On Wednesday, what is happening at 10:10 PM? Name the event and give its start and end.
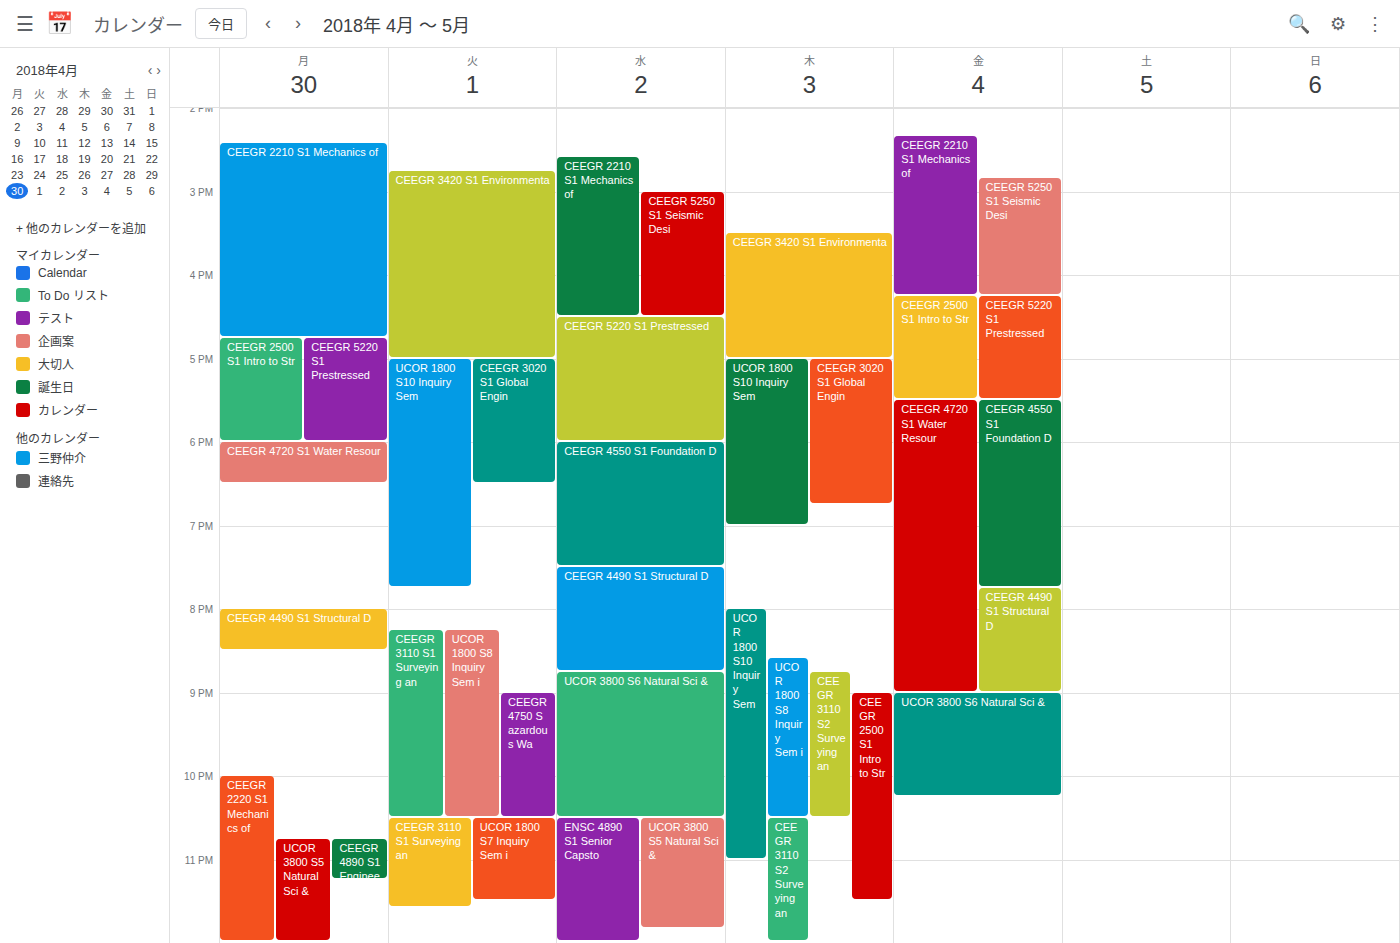
"UCOR 3800 S6 Natural Sci &", 8:45 PM to 10:30 PM